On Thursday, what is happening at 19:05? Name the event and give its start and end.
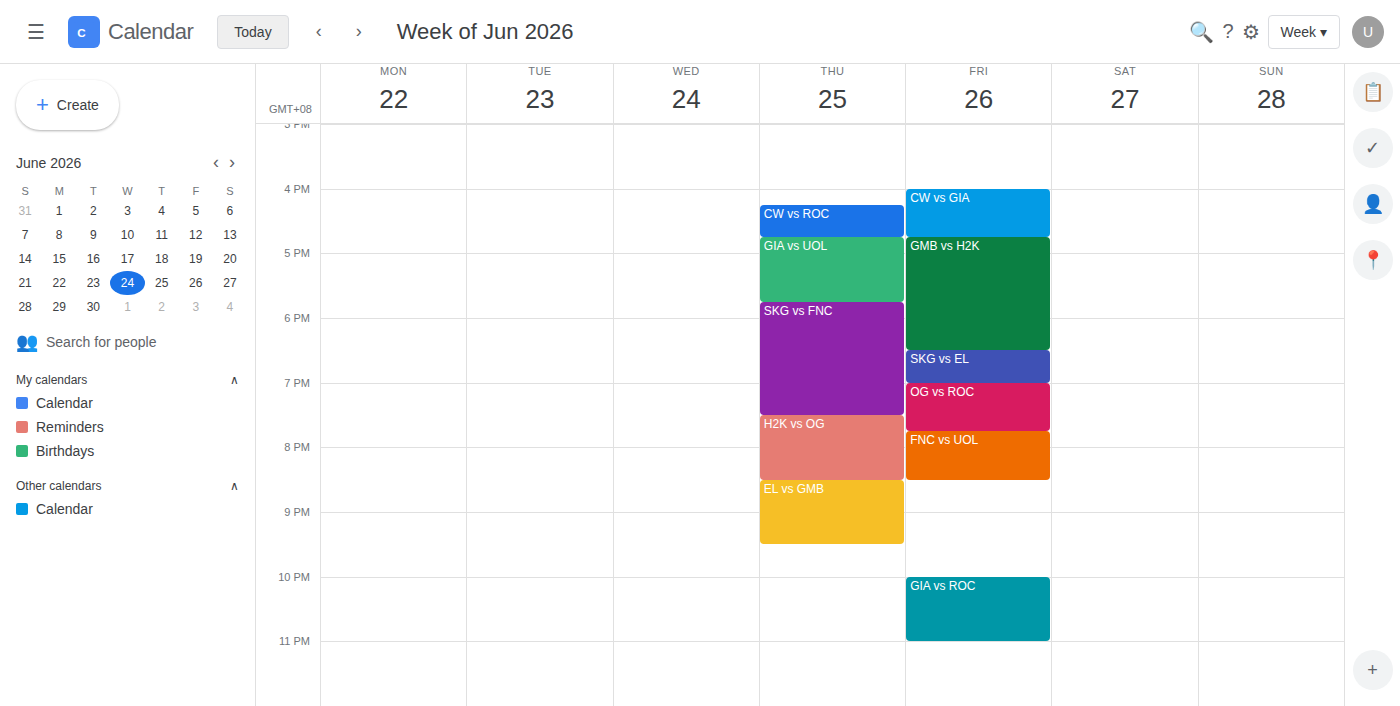
"SKG vs FNC", 17:45 to 19:30